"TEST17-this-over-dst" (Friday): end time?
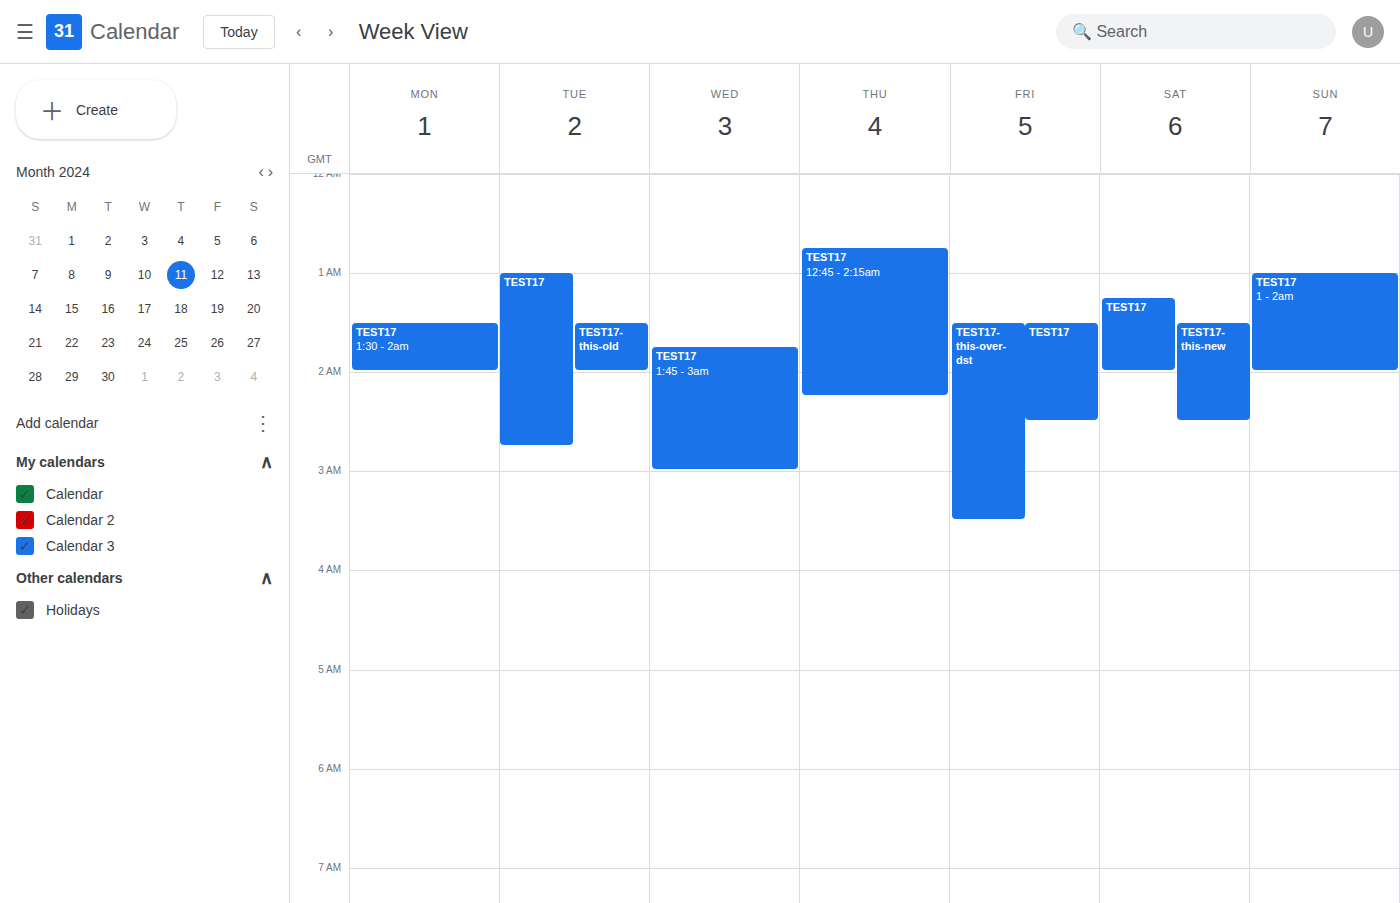
3:30 AM